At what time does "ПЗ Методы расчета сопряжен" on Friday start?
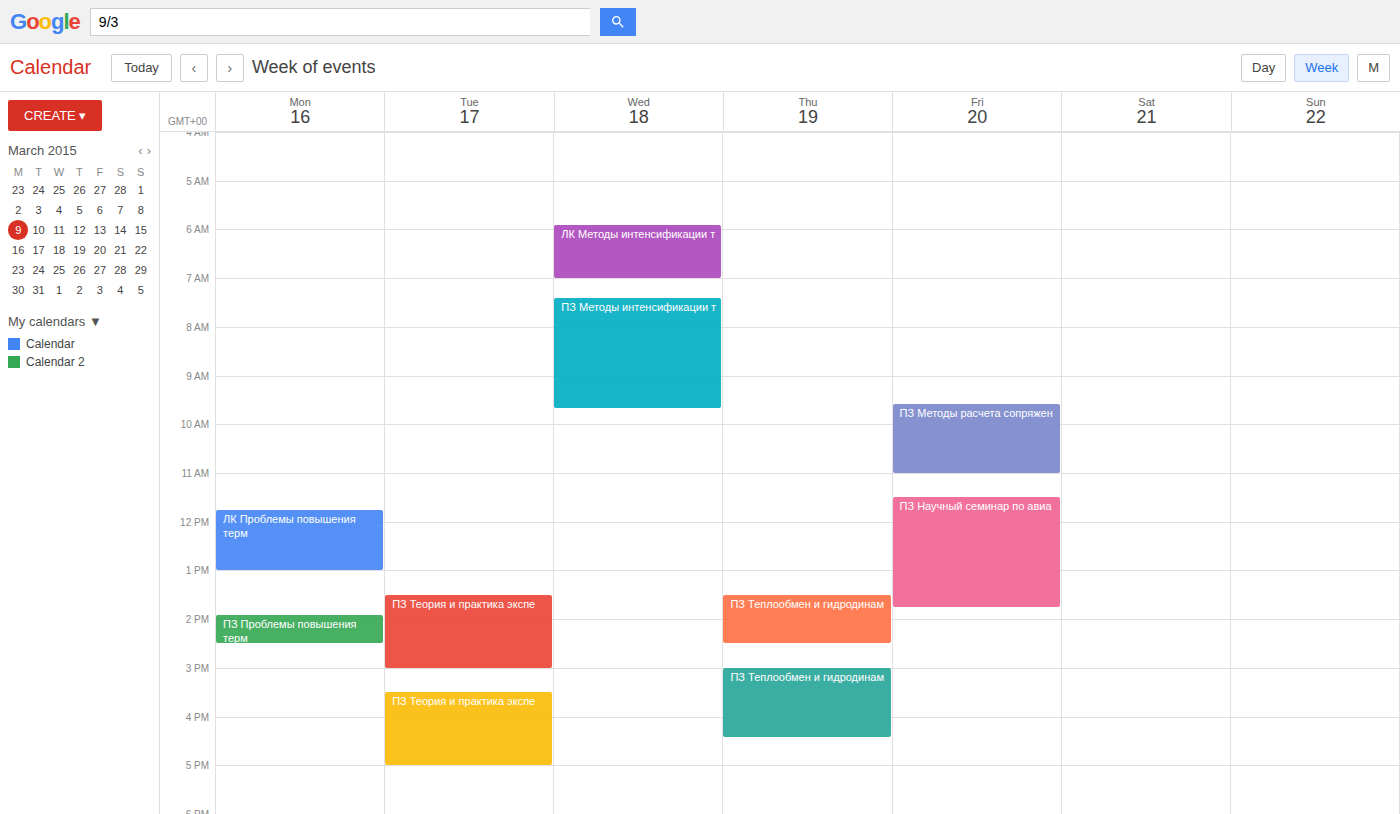
9:35 AM